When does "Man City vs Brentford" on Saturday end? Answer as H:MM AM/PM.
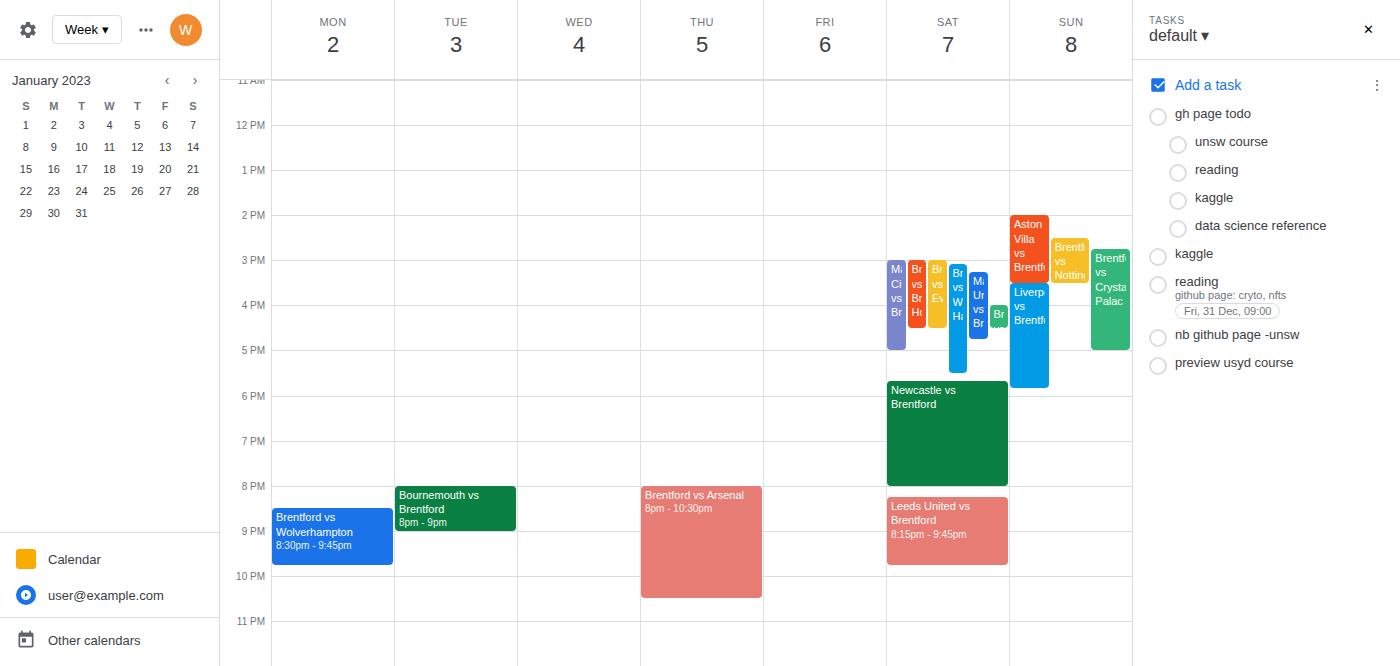
5:00 PM